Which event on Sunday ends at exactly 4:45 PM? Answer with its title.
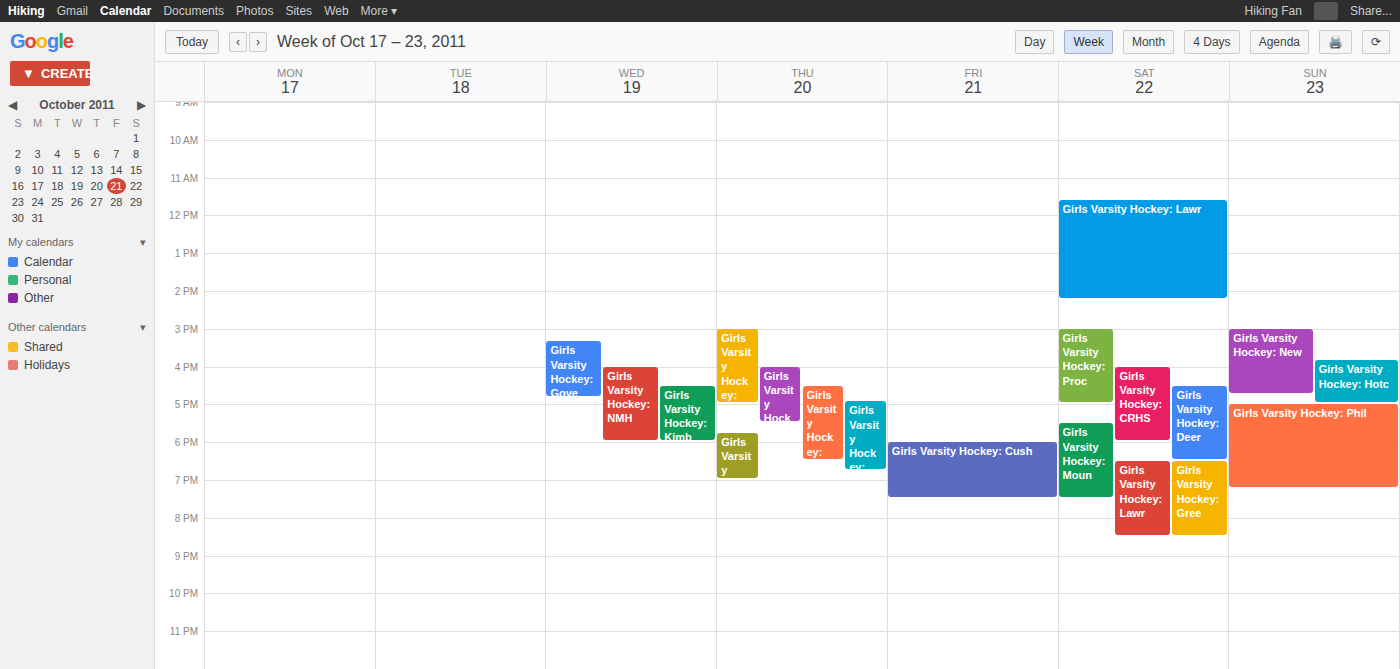
"Girls Varsity Hockey: New"